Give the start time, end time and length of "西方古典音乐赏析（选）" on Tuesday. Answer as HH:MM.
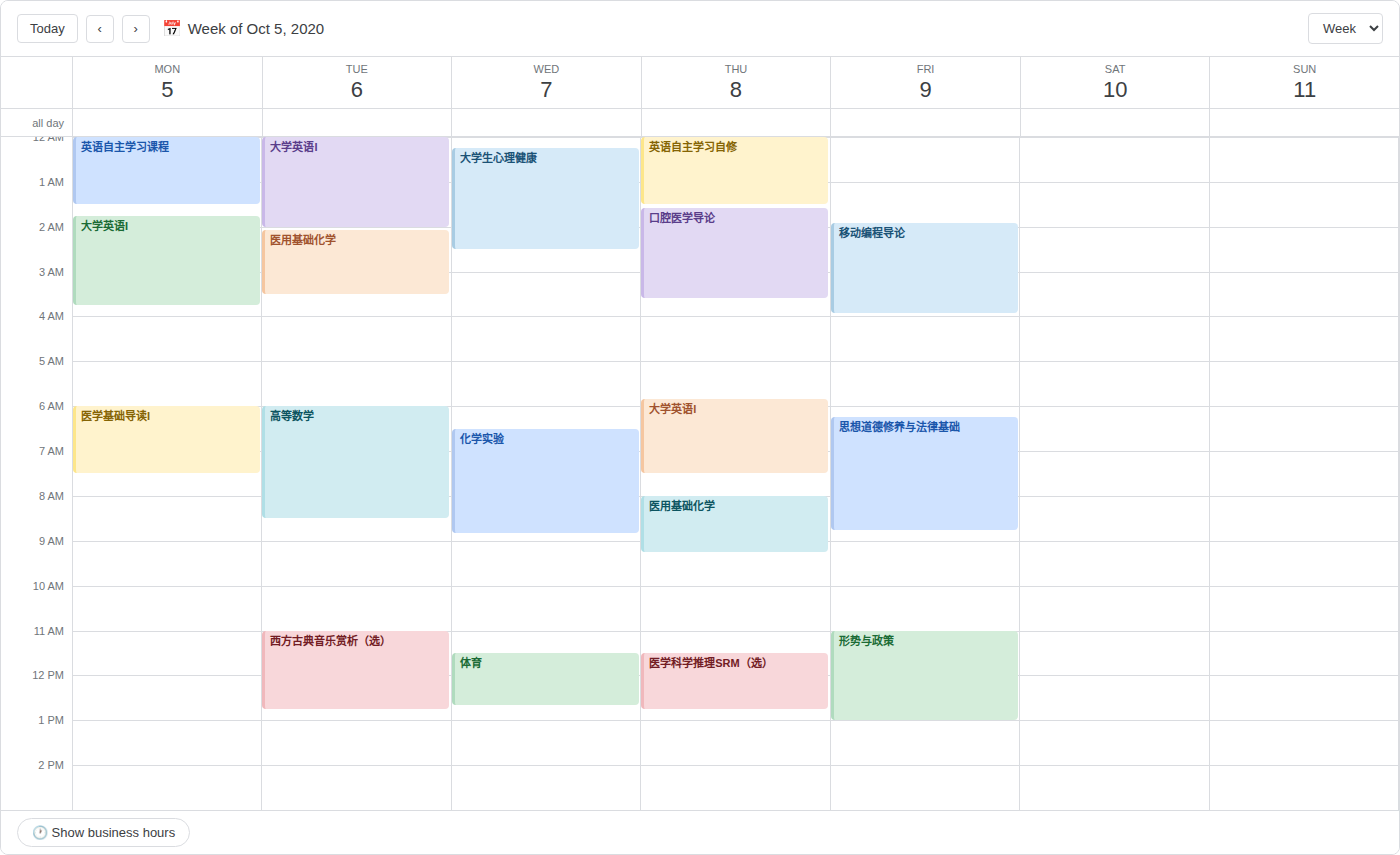
11:00 to 12:45, 1 hour 45 minutes